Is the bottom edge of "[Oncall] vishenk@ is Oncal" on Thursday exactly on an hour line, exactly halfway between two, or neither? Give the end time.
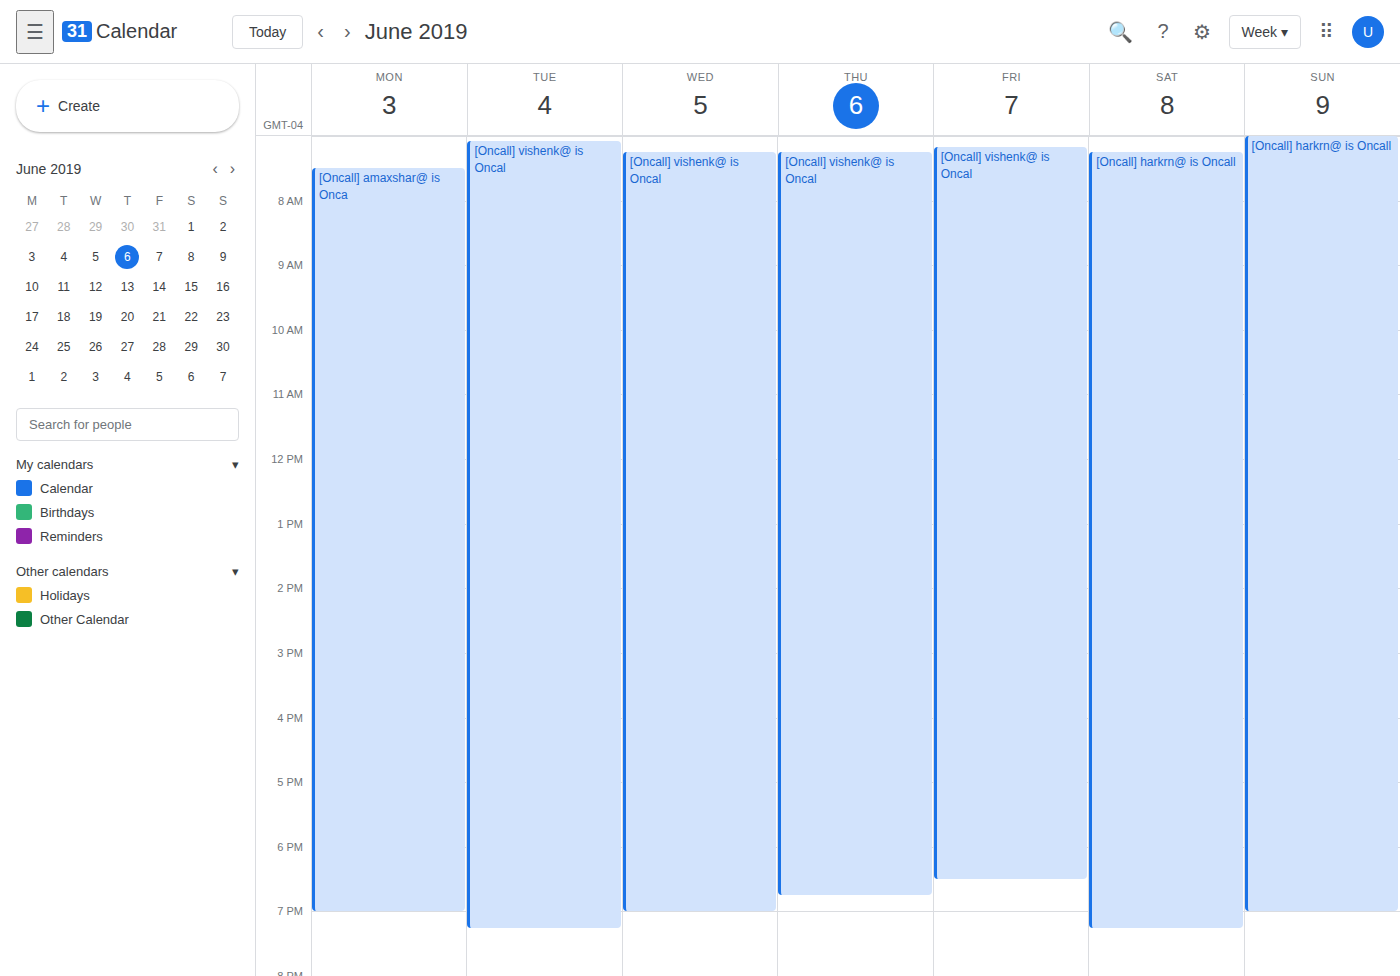
6:45 PM -- neither: three quarters of the way from the 6 PM line to the 7 PM line.